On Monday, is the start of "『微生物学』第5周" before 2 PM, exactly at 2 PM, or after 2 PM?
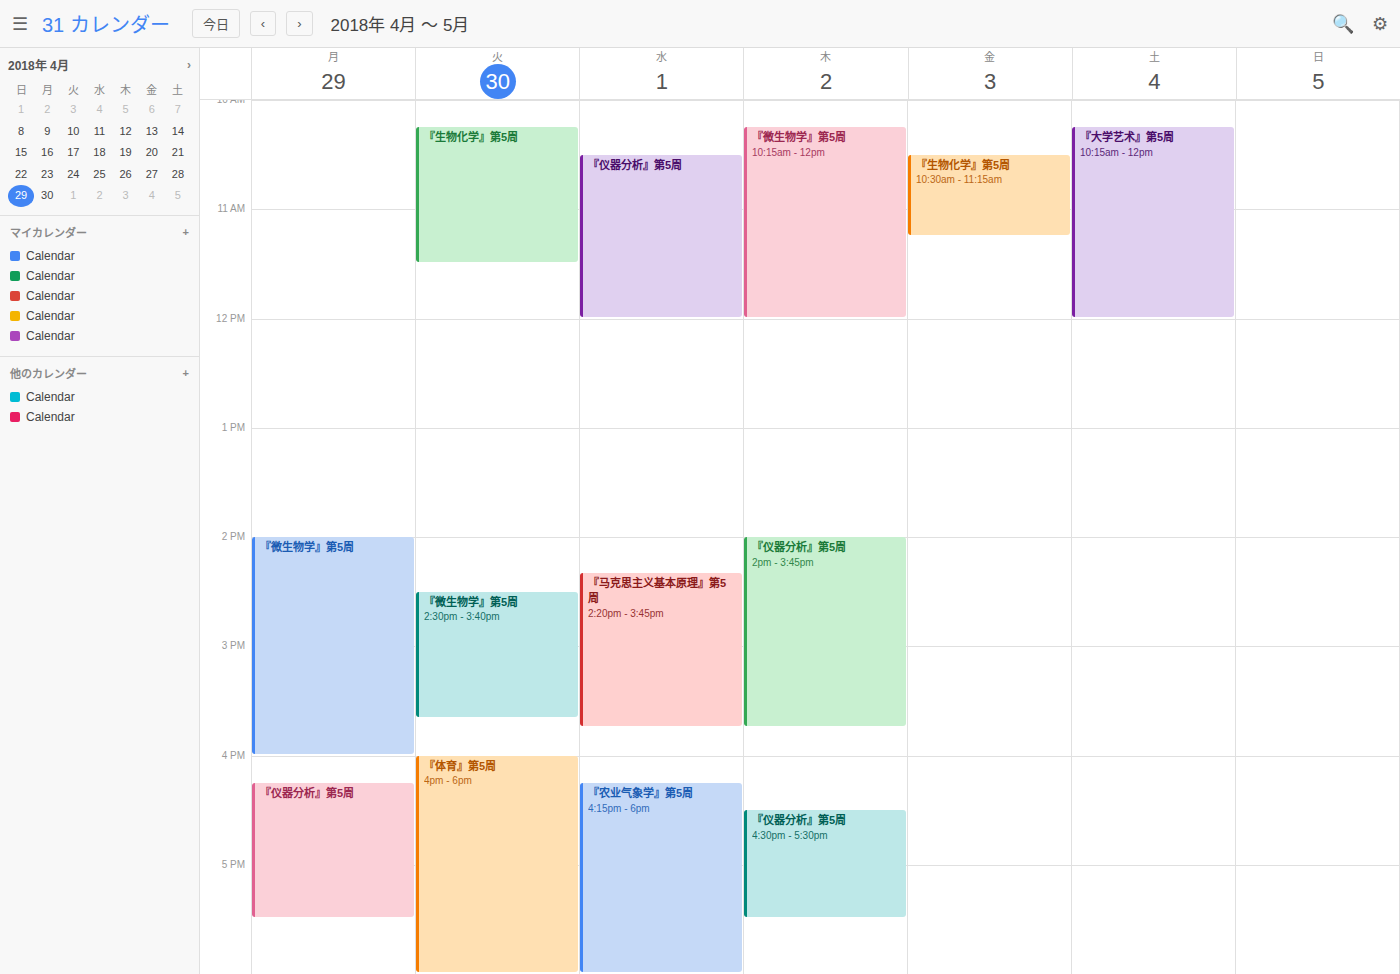
2:00 PM -- exactly at 2 PM, on the 2 PM line.